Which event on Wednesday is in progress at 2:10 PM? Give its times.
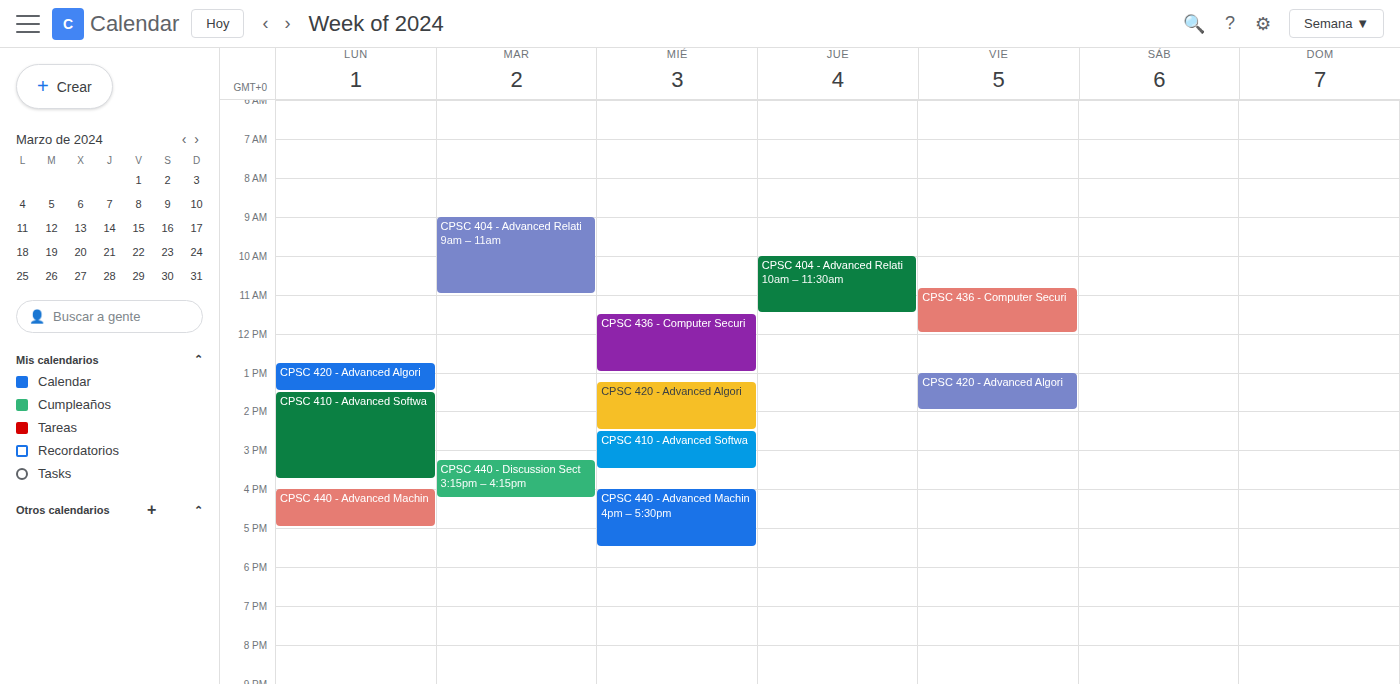
"CPSC 420 - Advanced Algori", 1:15 PM to 2:30 PM